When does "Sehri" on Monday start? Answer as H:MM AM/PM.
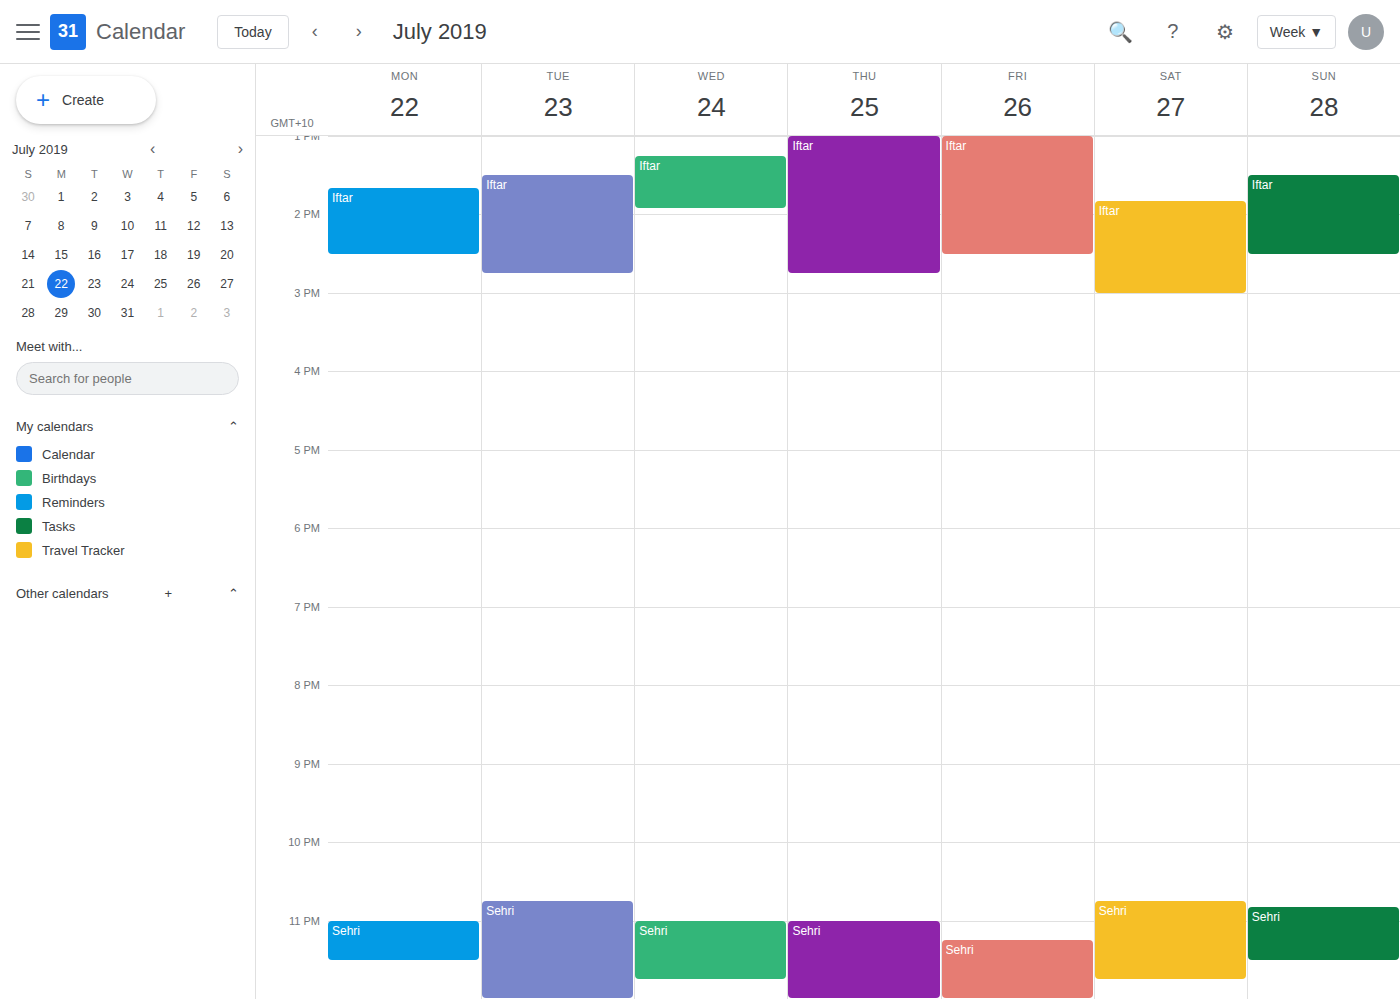
11:00 PM